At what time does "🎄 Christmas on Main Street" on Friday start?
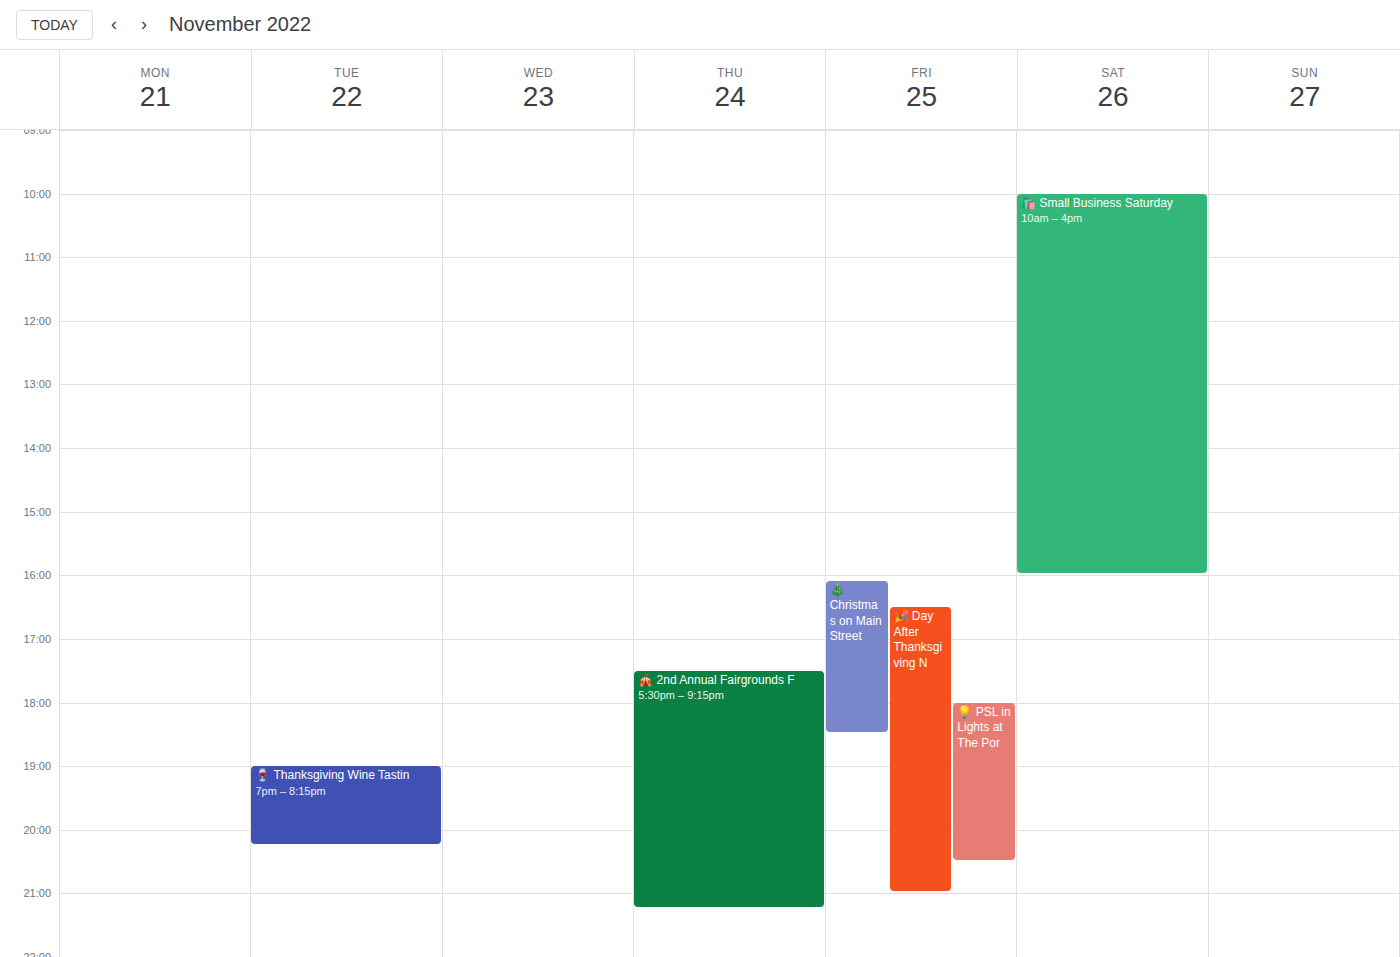
4:05 PM